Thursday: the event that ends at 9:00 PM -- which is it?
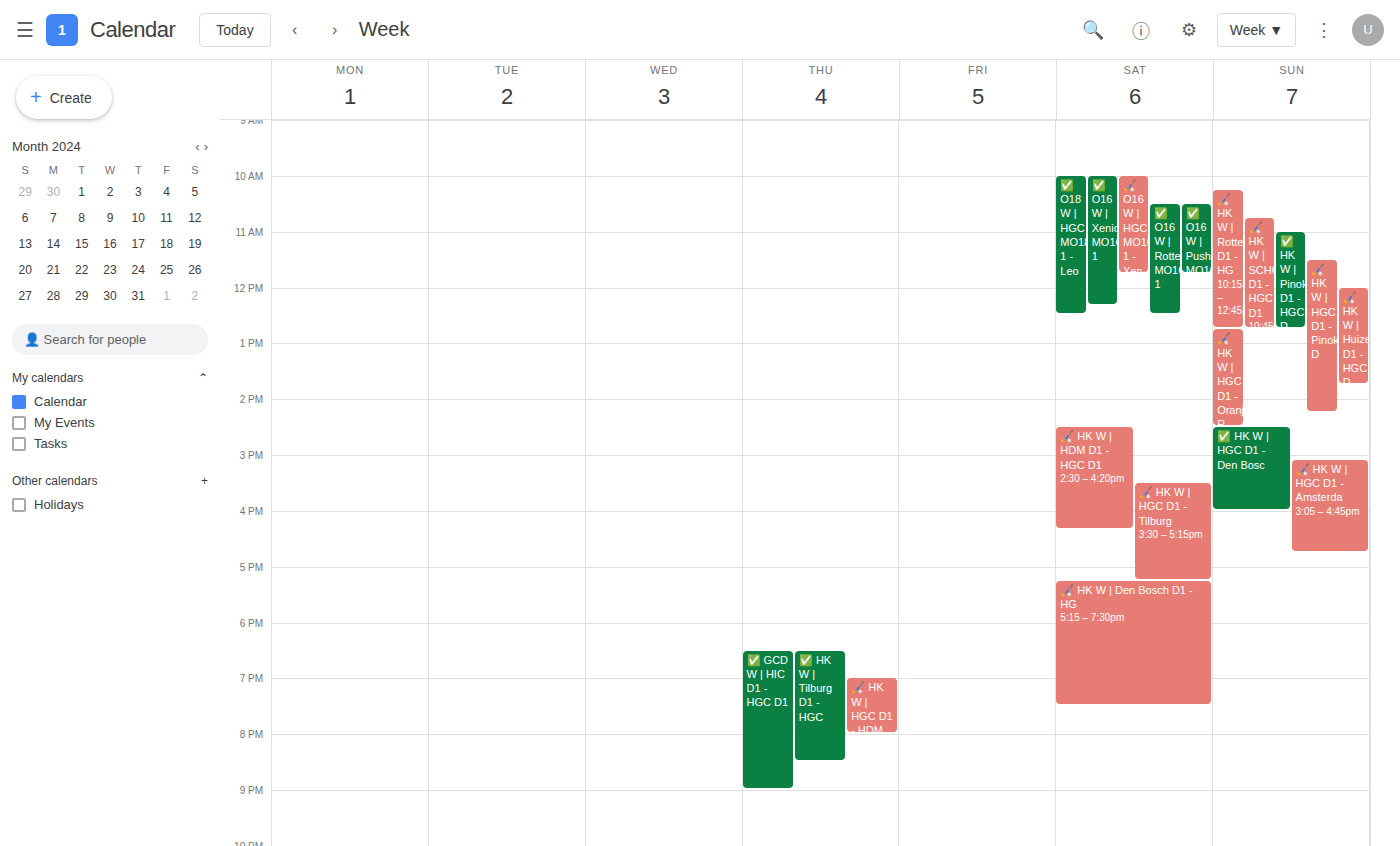
"✅ GCD W | HIC D1 - HGC D1"